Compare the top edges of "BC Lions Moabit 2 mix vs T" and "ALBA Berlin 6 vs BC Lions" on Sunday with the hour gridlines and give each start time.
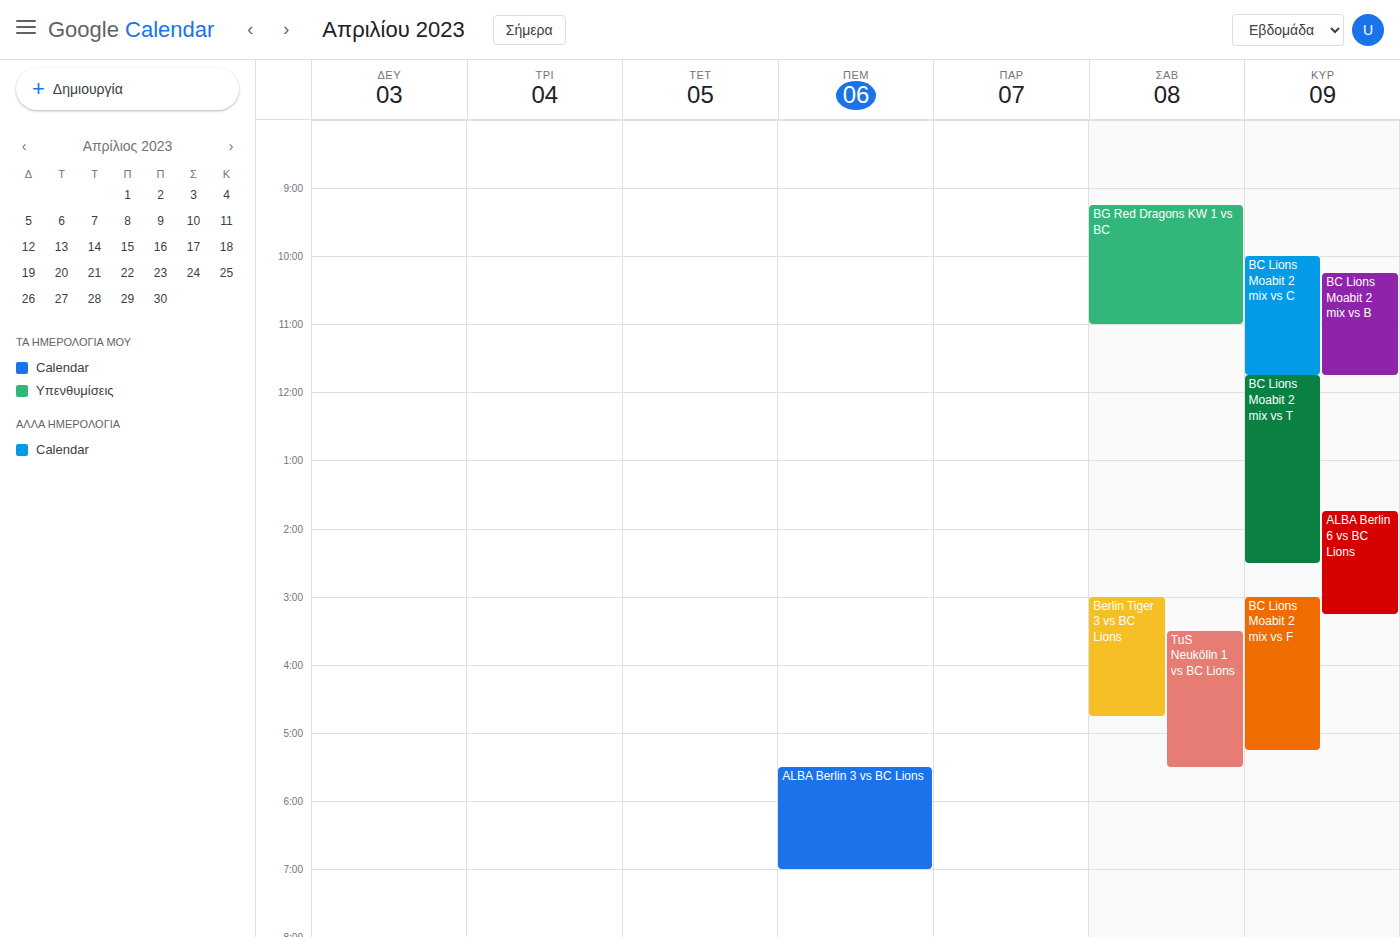
"BC Lions Moabit 2 mix vs T": 11:45, neither: three quarters of the way from the 11:00 line to the 12:00 line. "ALBA Berlin 6 vs BC Lions": 13:45, neither: three quarters of the way from the 13:00 line to the 14:00 line.